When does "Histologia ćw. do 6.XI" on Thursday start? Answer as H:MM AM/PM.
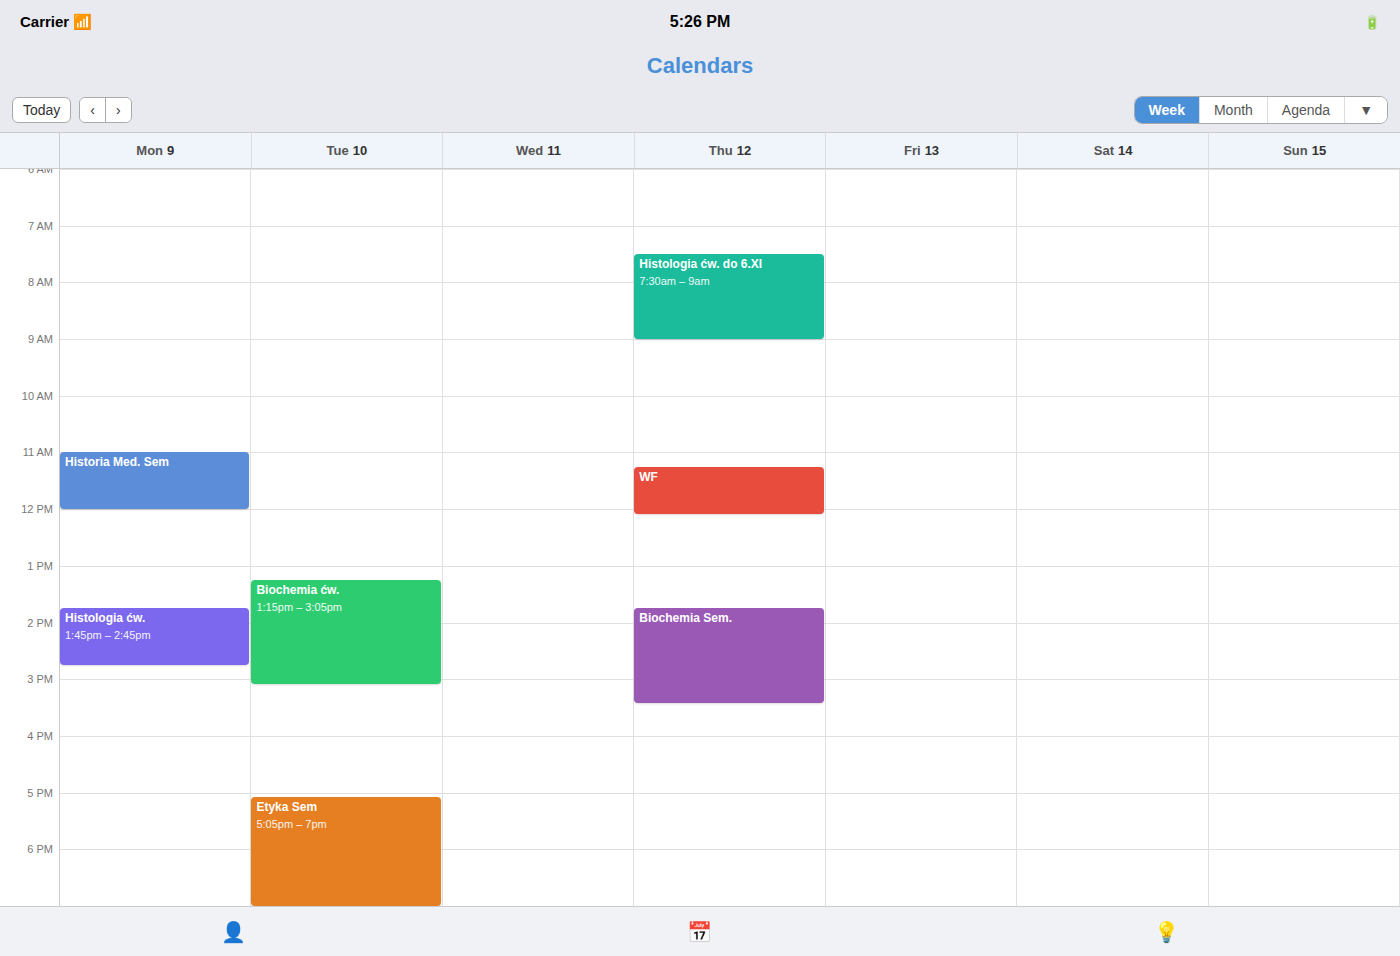
7:30 AM